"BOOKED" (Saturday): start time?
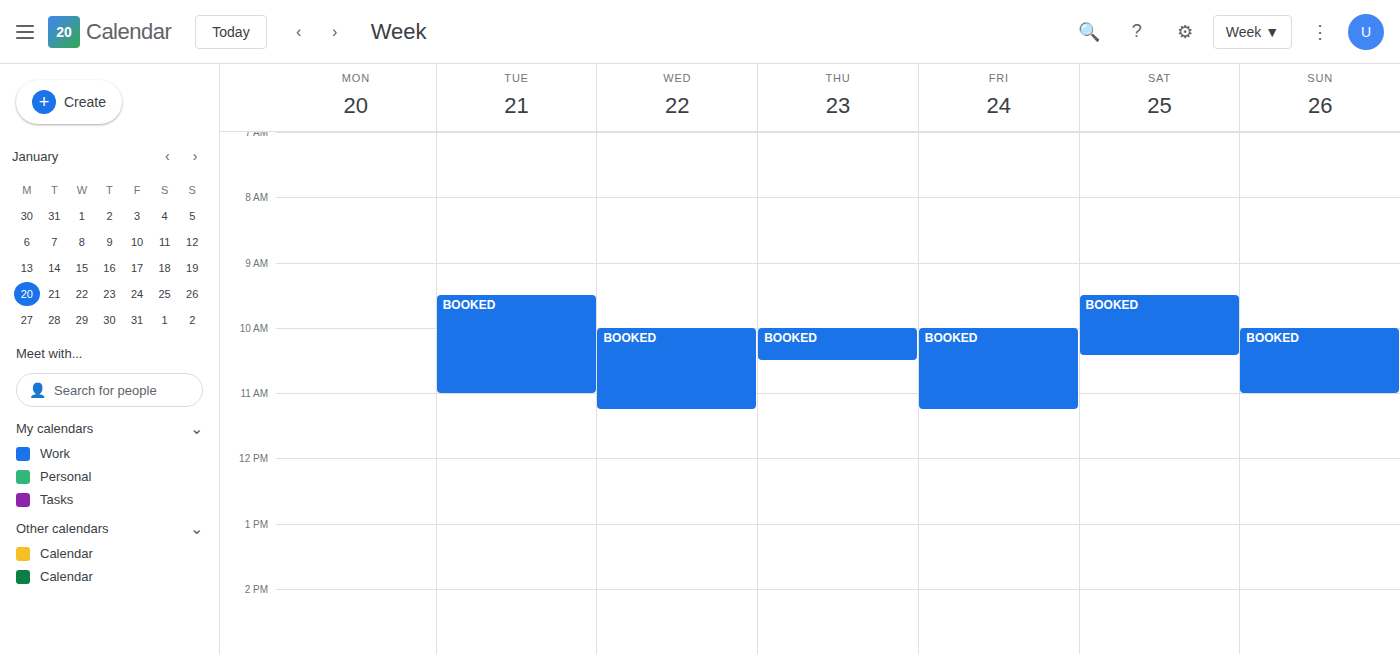
9:30 AM